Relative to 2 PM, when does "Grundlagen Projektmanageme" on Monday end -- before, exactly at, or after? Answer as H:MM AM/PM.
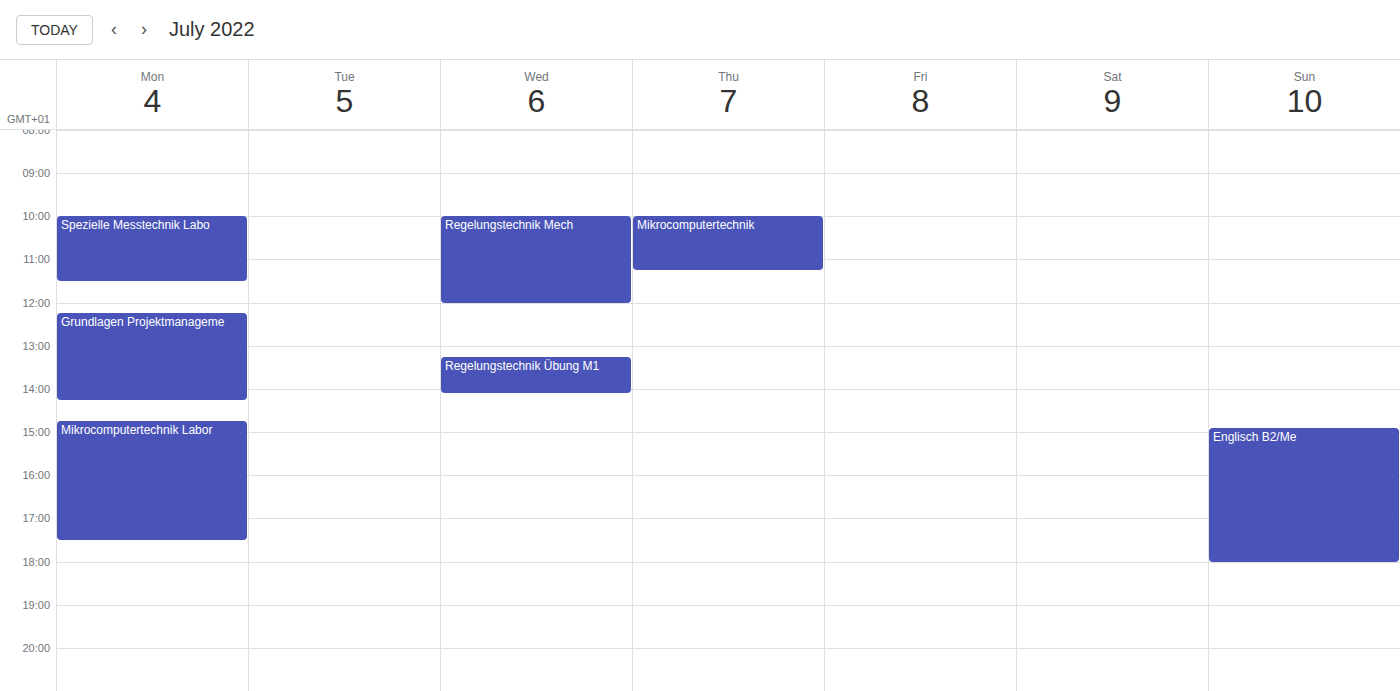
2:15 PM -- after 2 PM, 15 minutes below the 2 PM line.